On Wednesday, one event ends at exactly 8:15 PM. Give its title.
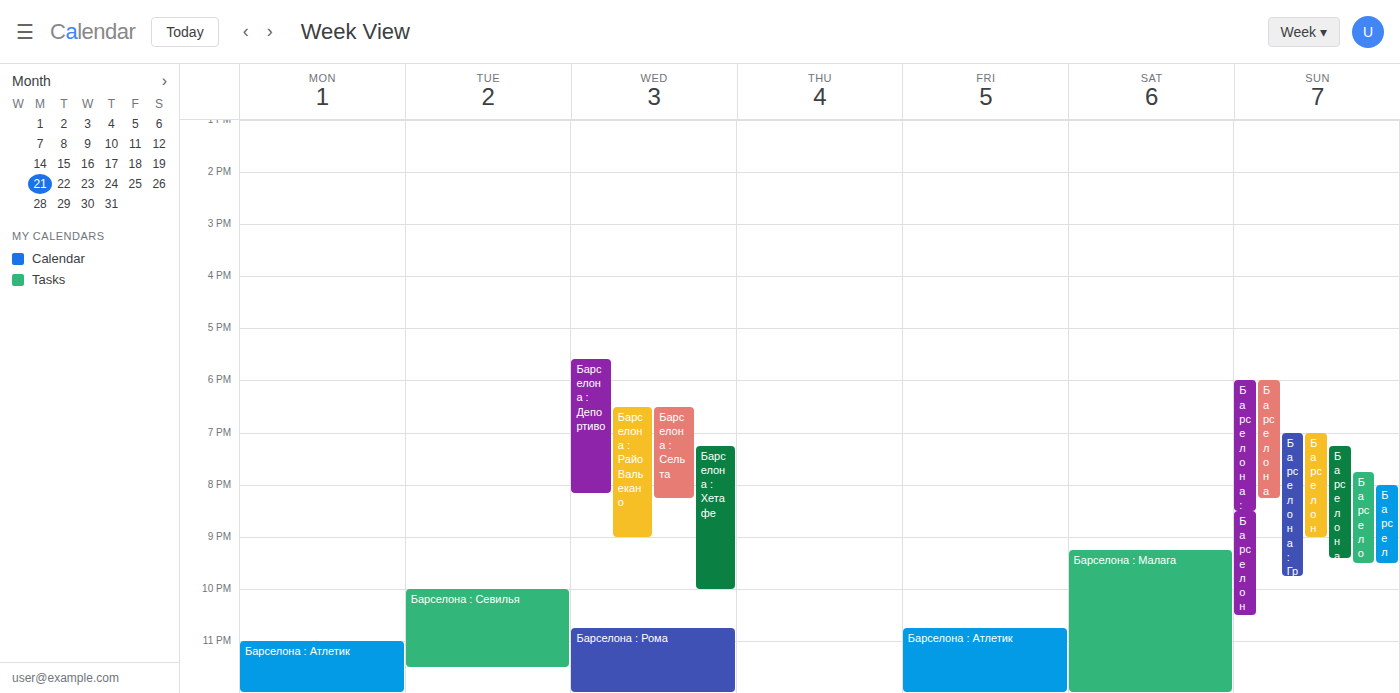
"Барселона : Сельта"